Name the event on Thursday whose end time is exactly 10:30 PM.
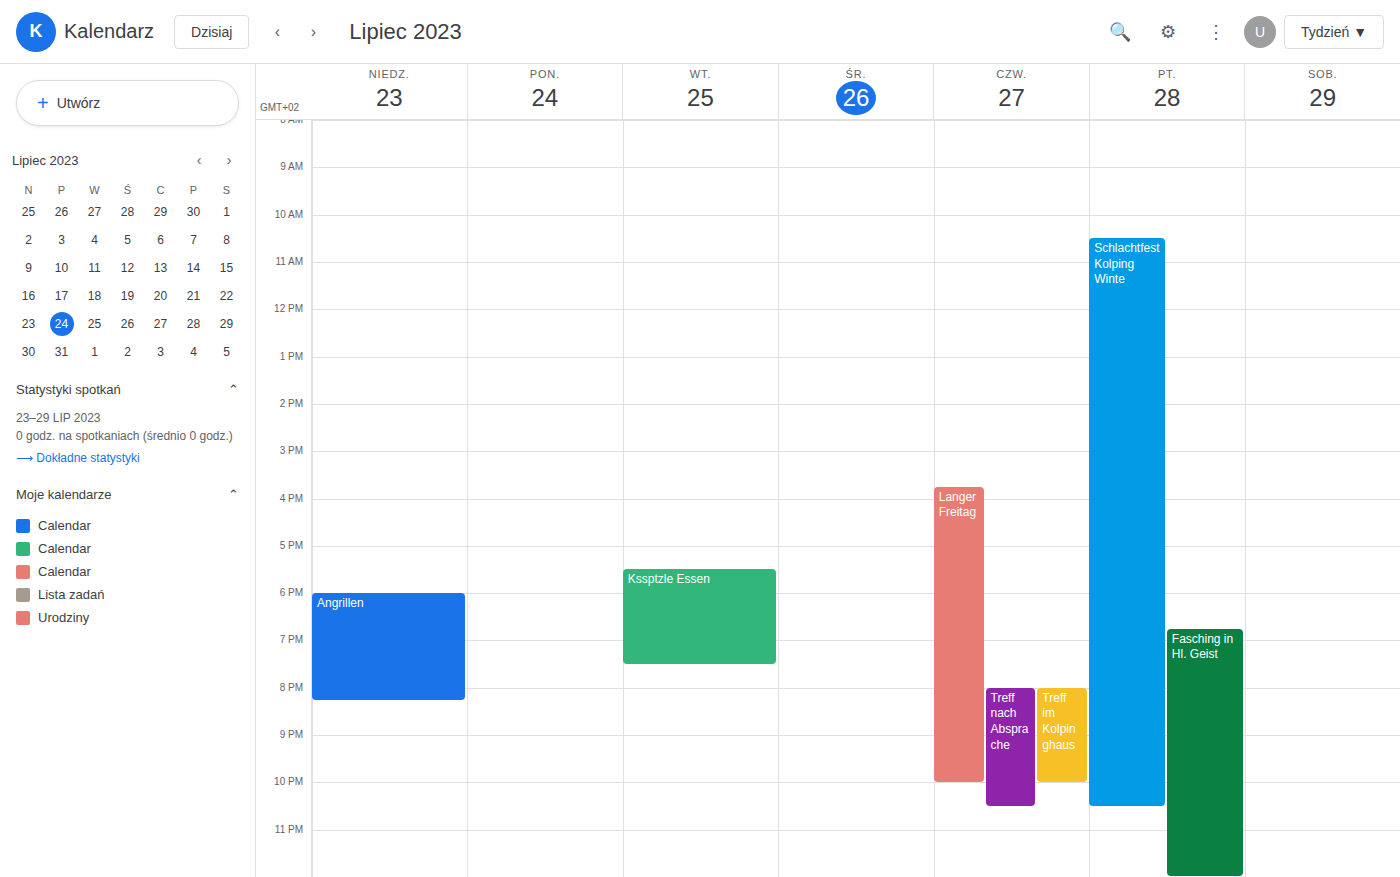
"Treff nach Absprache"